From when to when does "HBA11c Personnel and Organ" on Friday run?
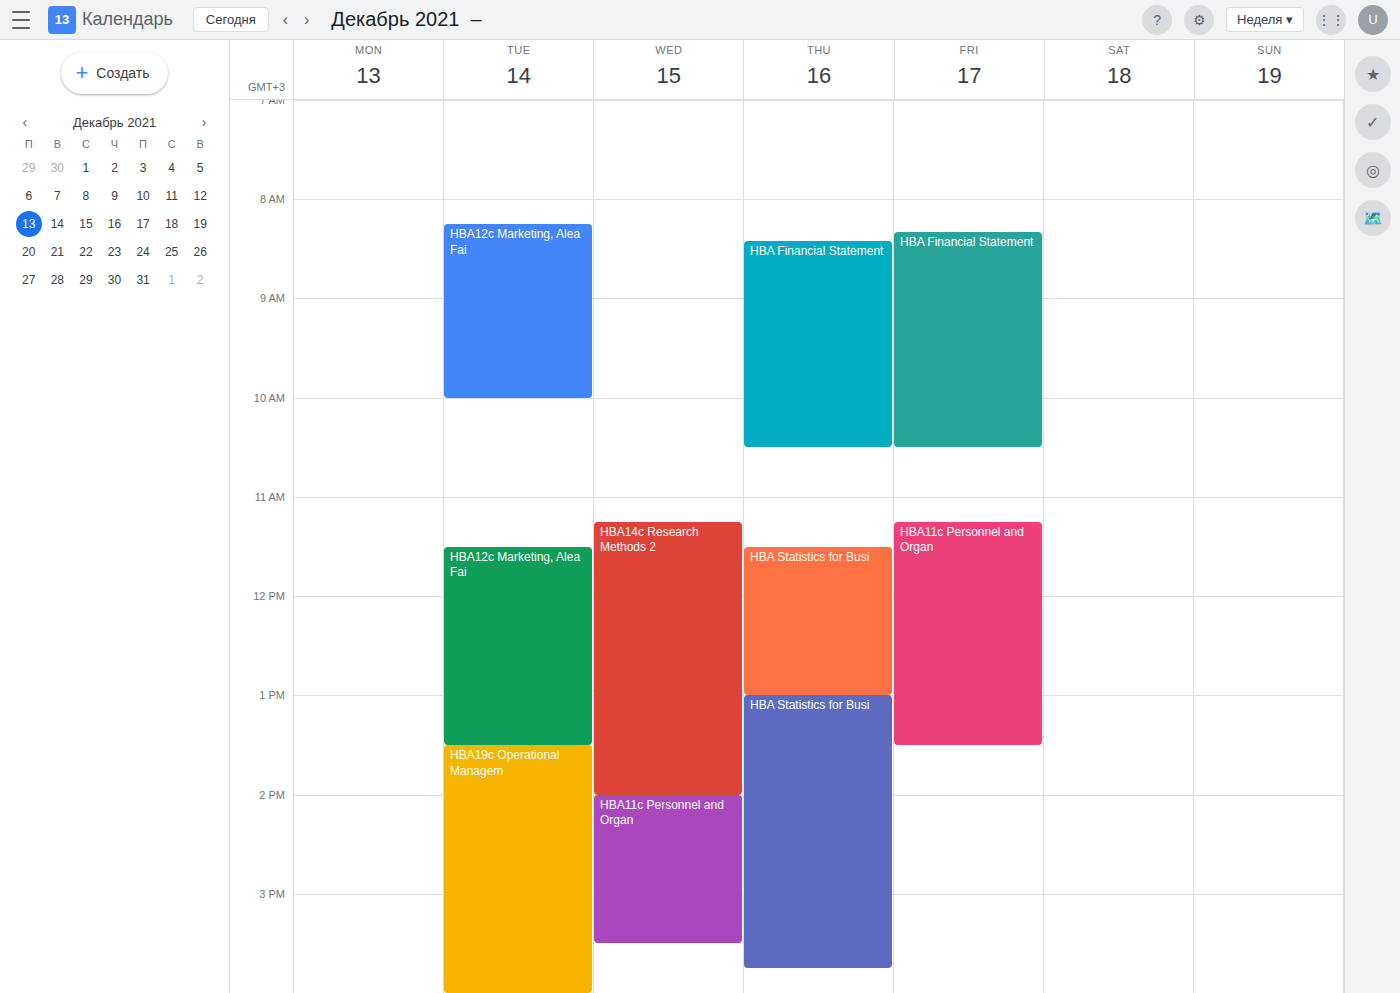
11:15 AM to 1:30 PM